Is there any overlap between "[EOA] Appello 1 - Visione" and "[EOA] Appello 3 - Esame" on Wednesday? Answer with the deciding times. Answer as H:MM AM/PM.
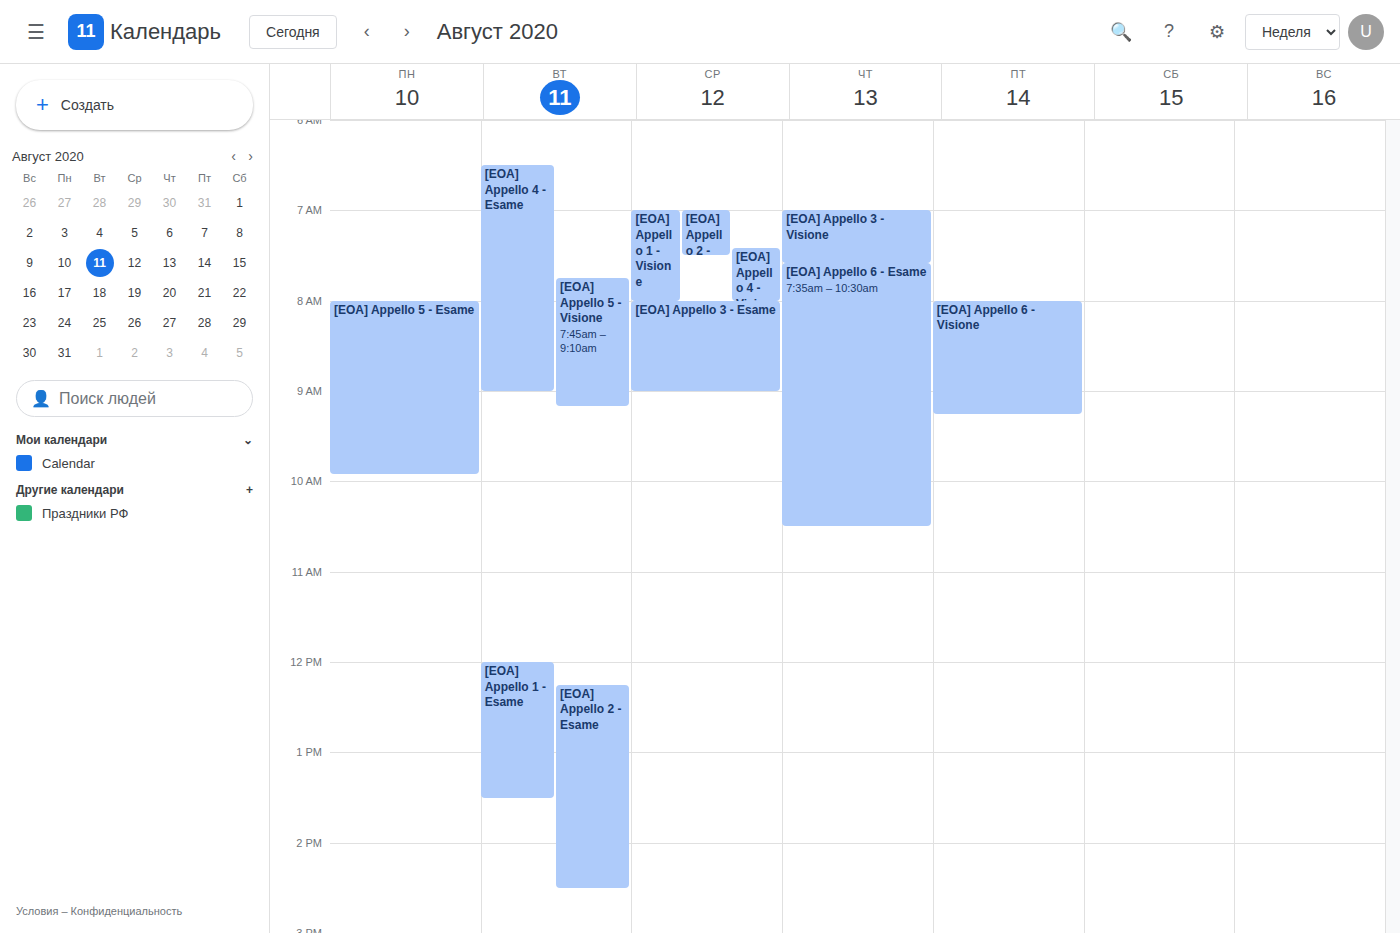
"[EOA] Appello 1 - Visione" ends at 8:00 AM, exactly when "[EOA] Appello 3 - Esame" starts -- they touch but do not overlap.